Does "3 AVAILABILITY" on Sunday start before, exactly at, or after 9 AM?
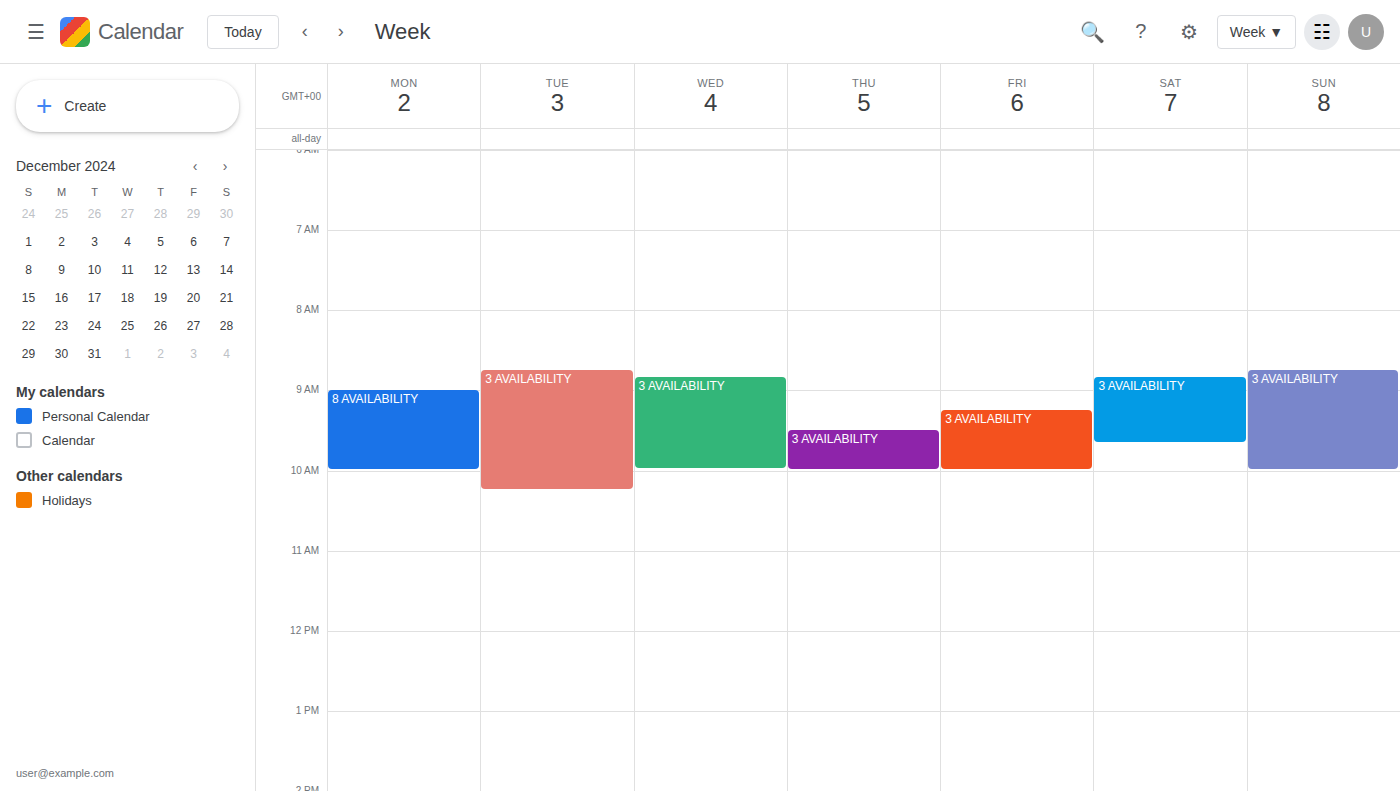
8:45 AM -- before 9 AM, 15 minutes above the 9 AM line.